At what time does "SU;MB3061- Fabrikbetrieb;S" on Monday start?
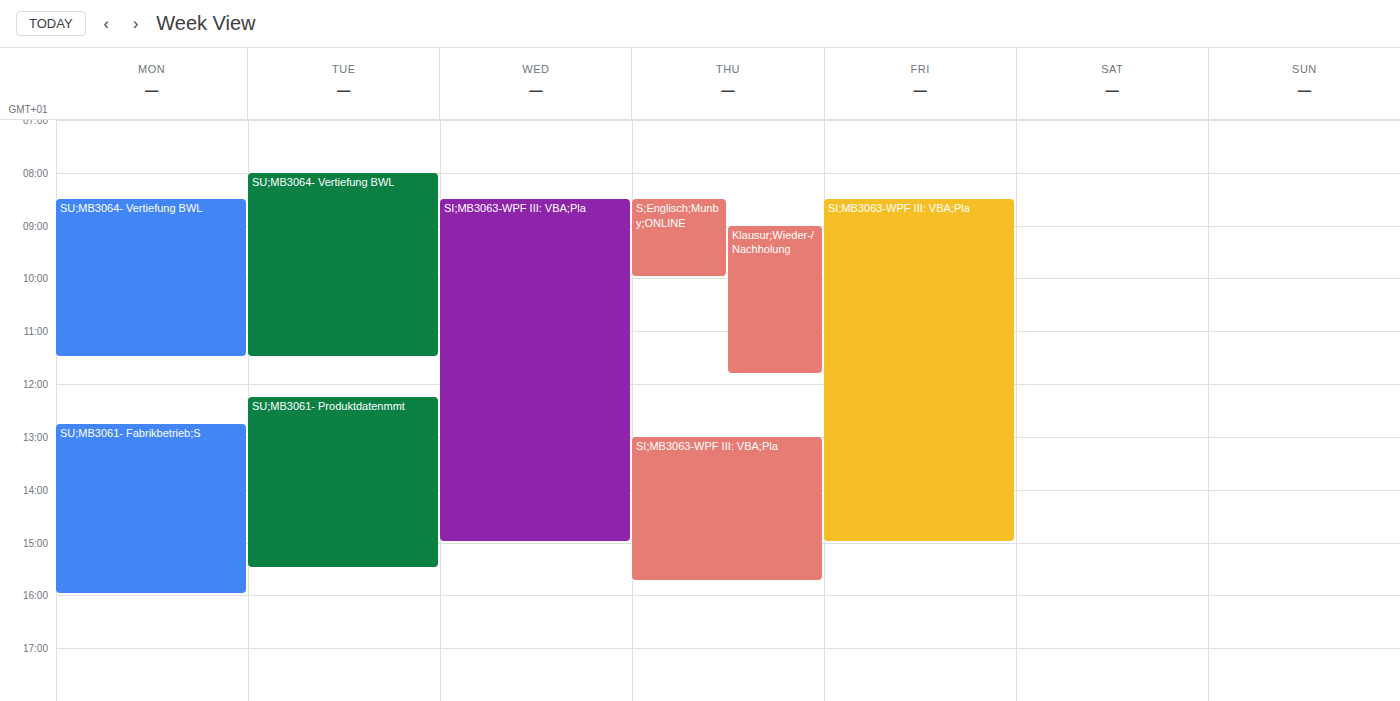
12:45 PM